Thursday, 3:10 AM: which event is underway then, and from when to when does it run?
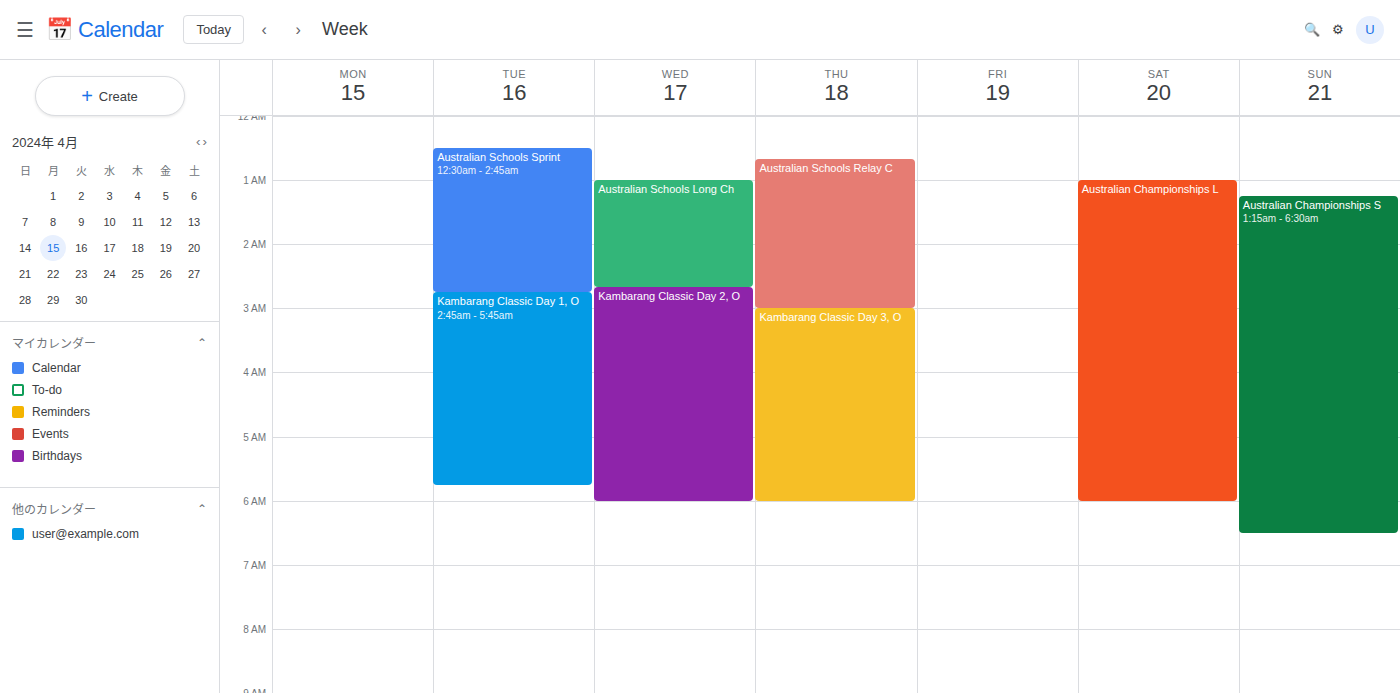
"Kambarang Classic Day 3, O", 3:00 AM to 6:00 AM